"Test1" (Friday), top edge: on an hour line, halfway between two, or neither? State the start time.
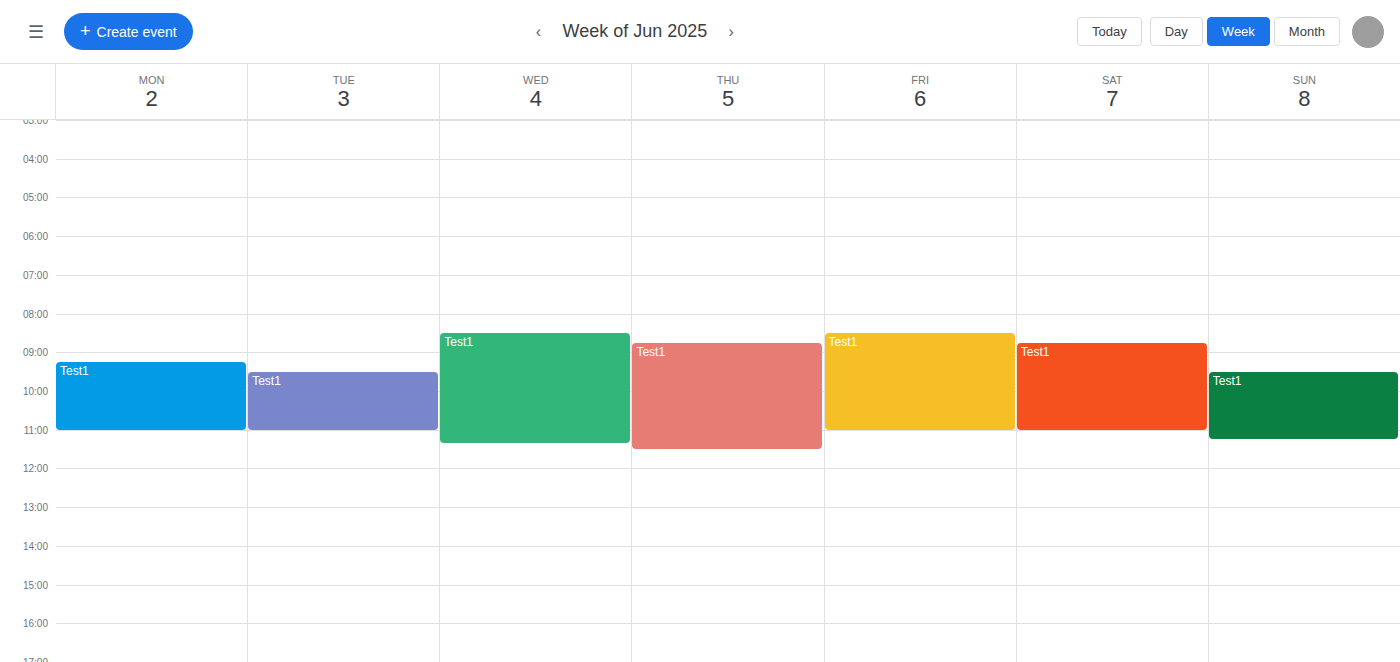
8:30 AM -- halfway between the 8 AM and 9 AM lines.